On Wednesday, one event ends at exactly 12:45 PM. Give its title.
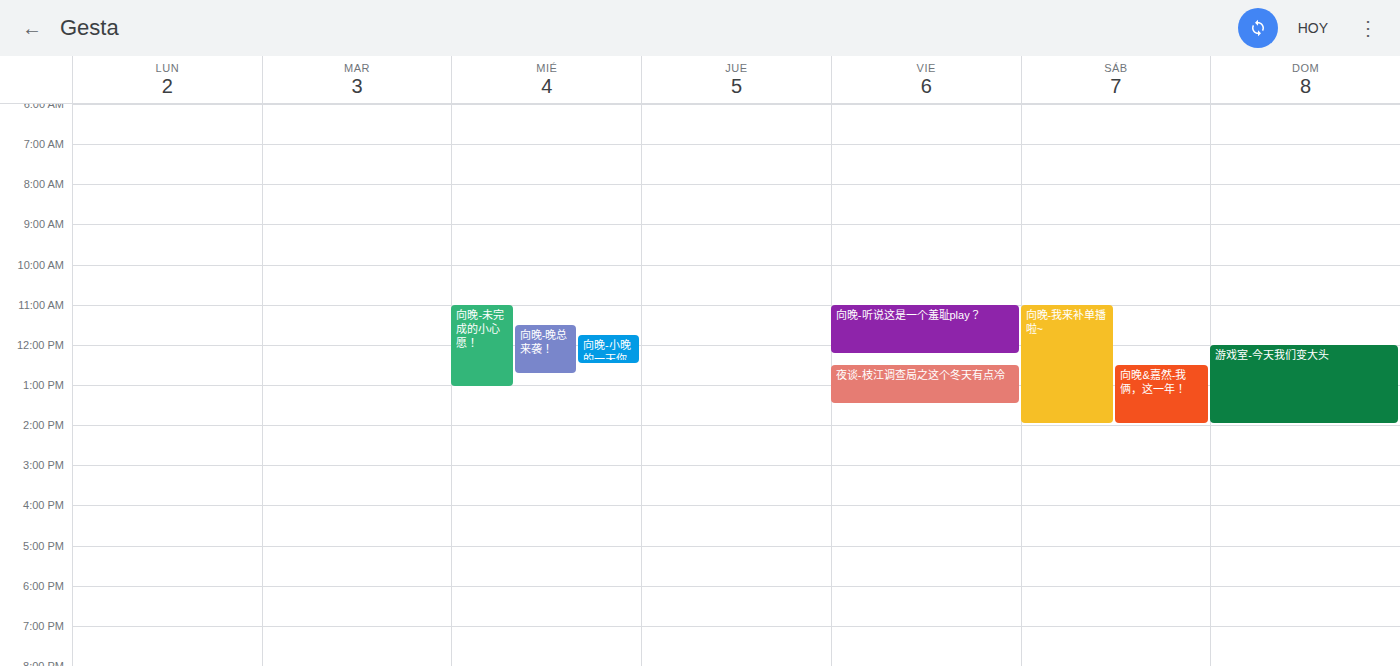
"向晚-晚总来袭！"